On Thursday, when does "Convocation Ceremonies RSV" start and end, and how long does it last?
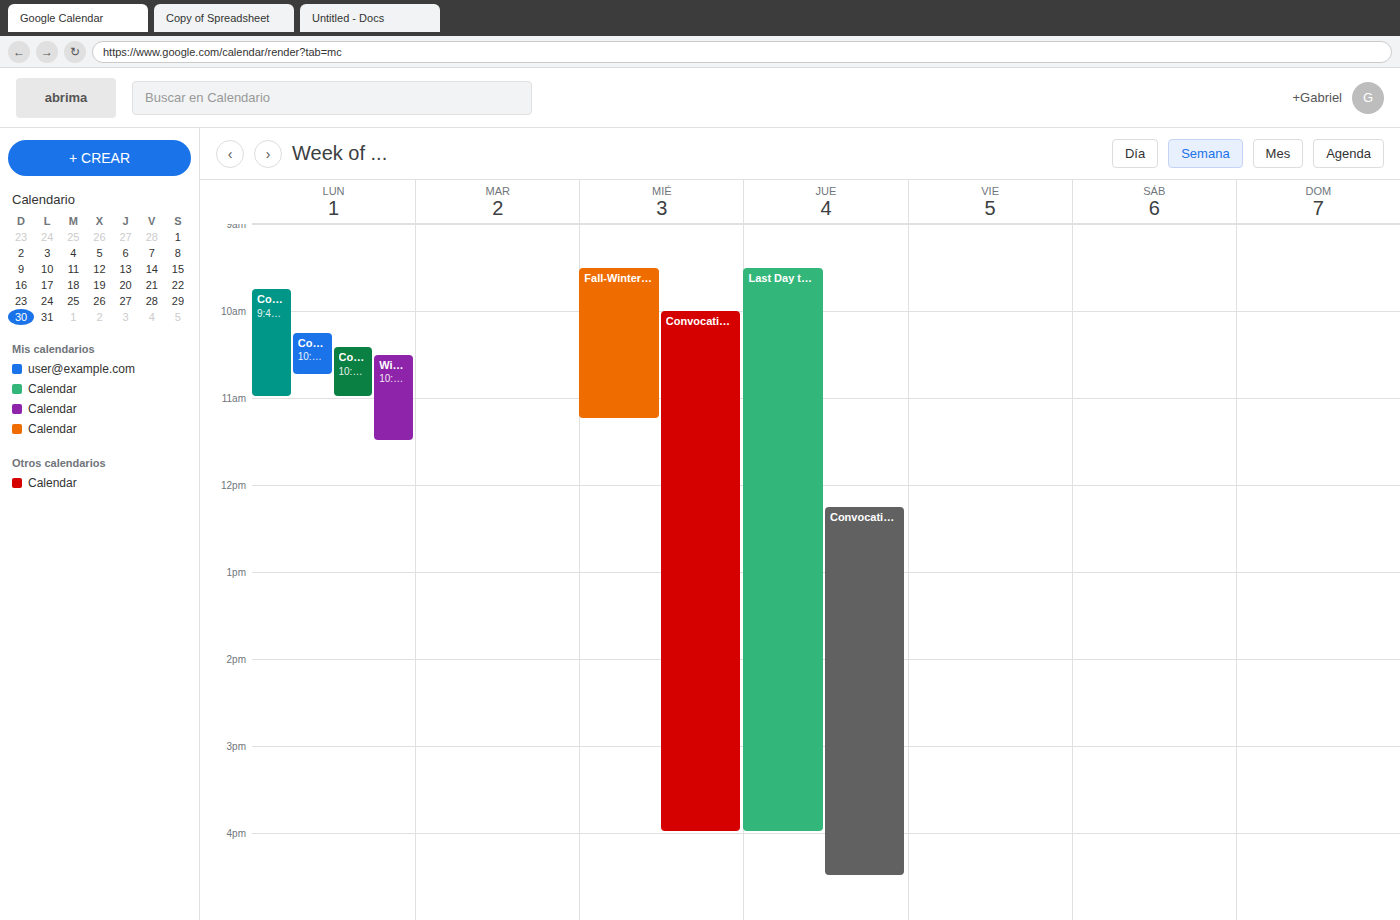
12:15 PM to 4:30 PM, 4 hours 15 minutes